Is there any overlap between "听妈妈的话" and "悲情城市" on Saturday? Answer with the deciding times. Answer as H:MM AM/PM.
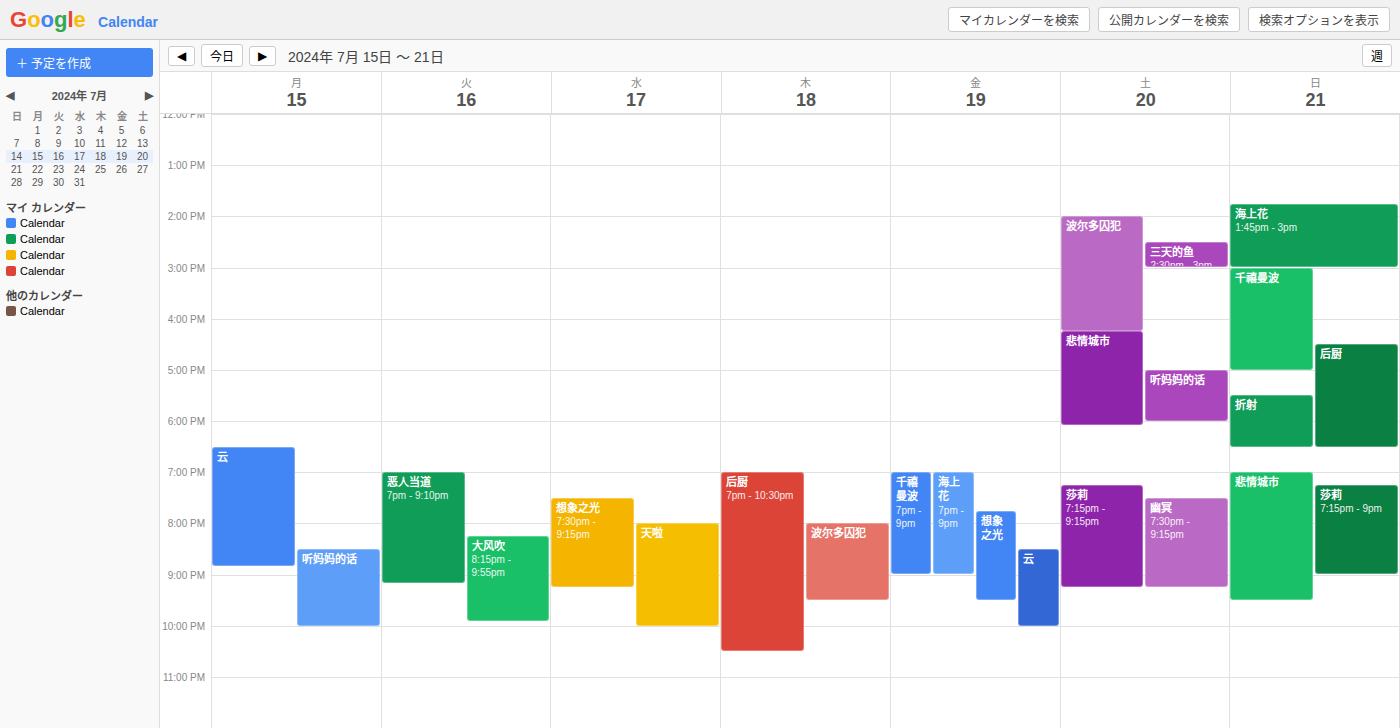
"听妈妈的话" runs 5:00 PM to 6:00 PM, inside "悲情城市" -- they overlap.